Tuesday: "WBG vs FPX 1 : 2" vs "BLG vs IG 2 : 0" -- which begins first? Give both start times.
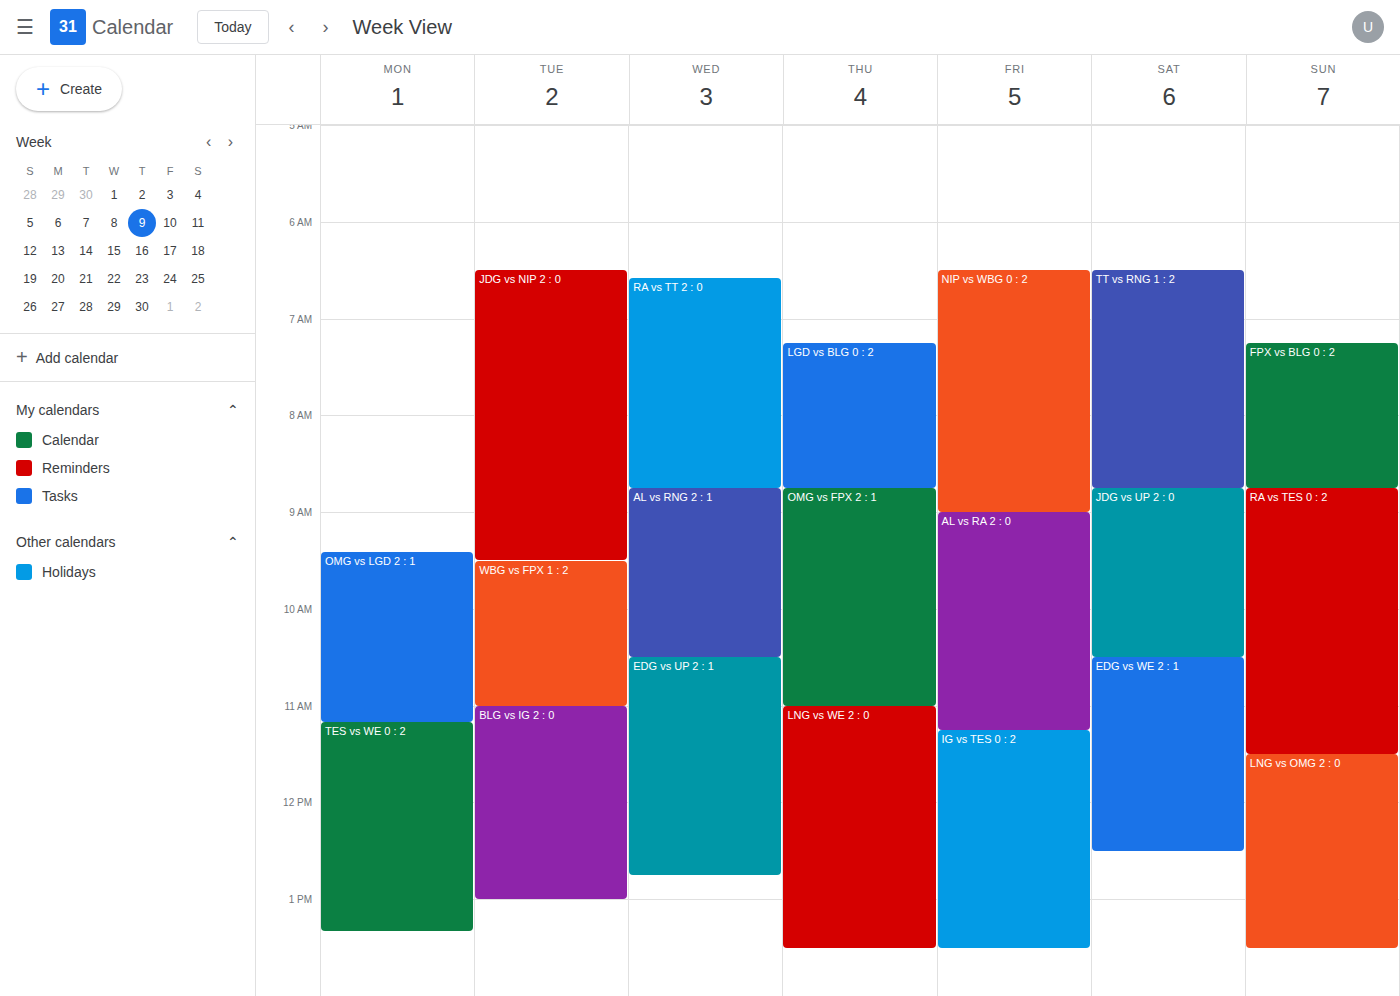
"WBG vs FPX 1 : 2" 9:30 AM; "BLG vs IG 2 : 0" 11:00 AM.